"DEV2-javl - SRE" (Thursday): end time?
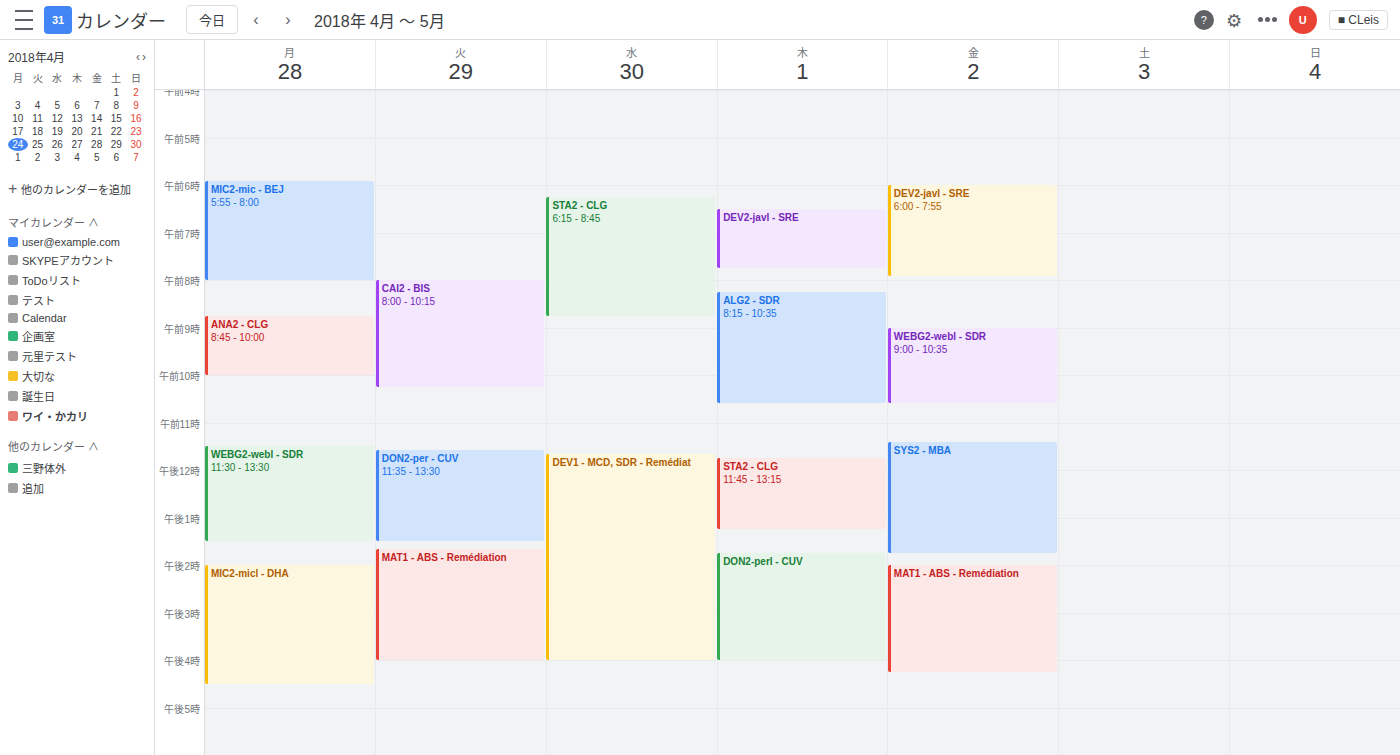
07:45